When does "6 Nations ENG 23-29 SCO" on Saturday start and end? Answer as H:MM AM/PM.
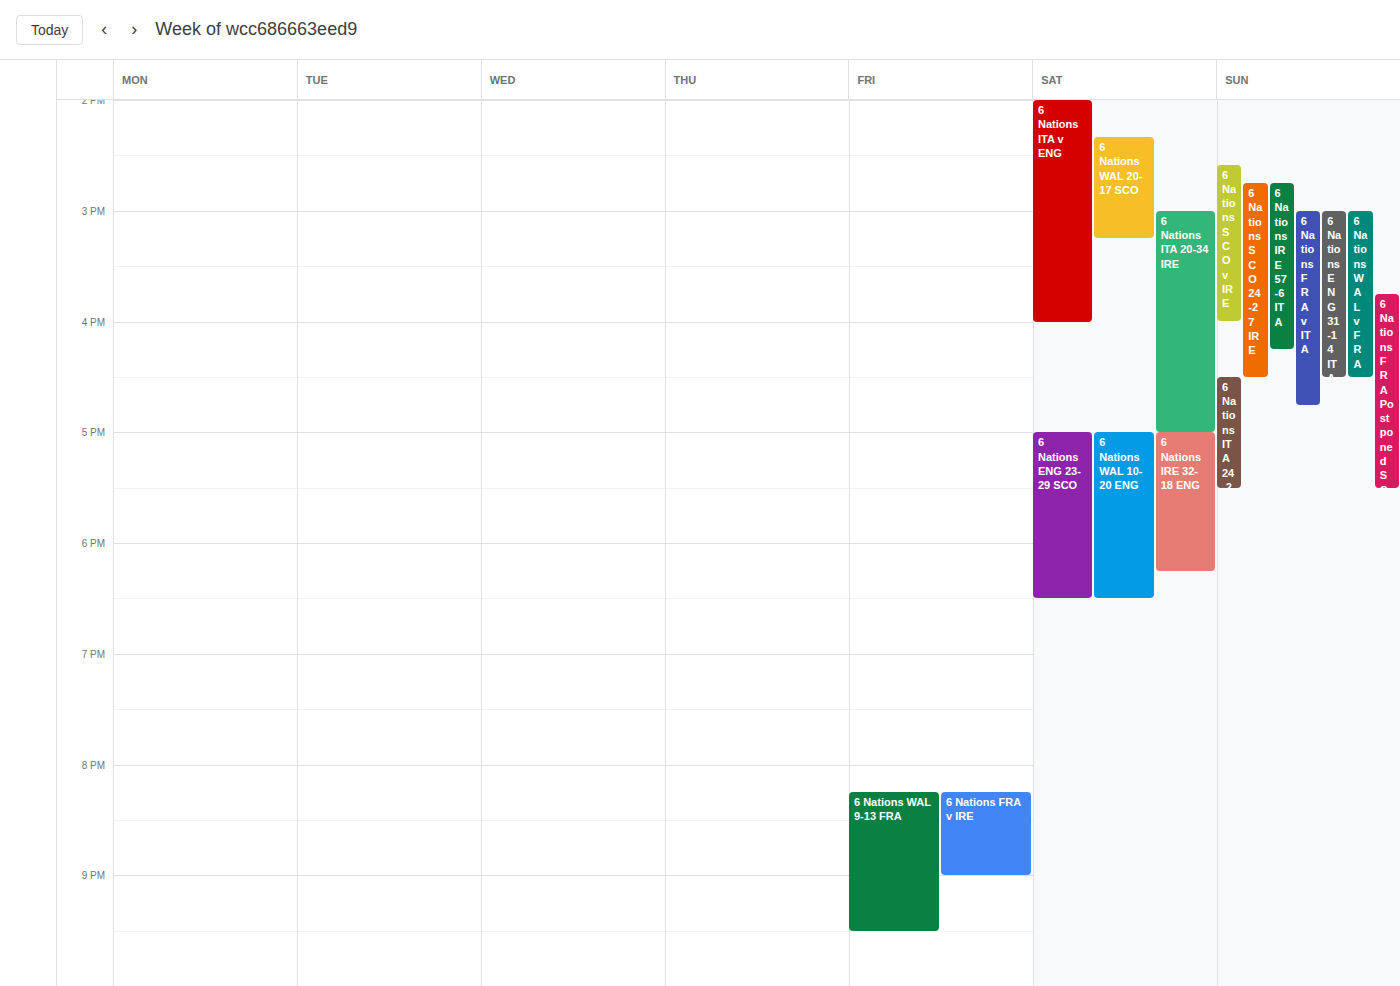
5:00 PM to 6:30 PM